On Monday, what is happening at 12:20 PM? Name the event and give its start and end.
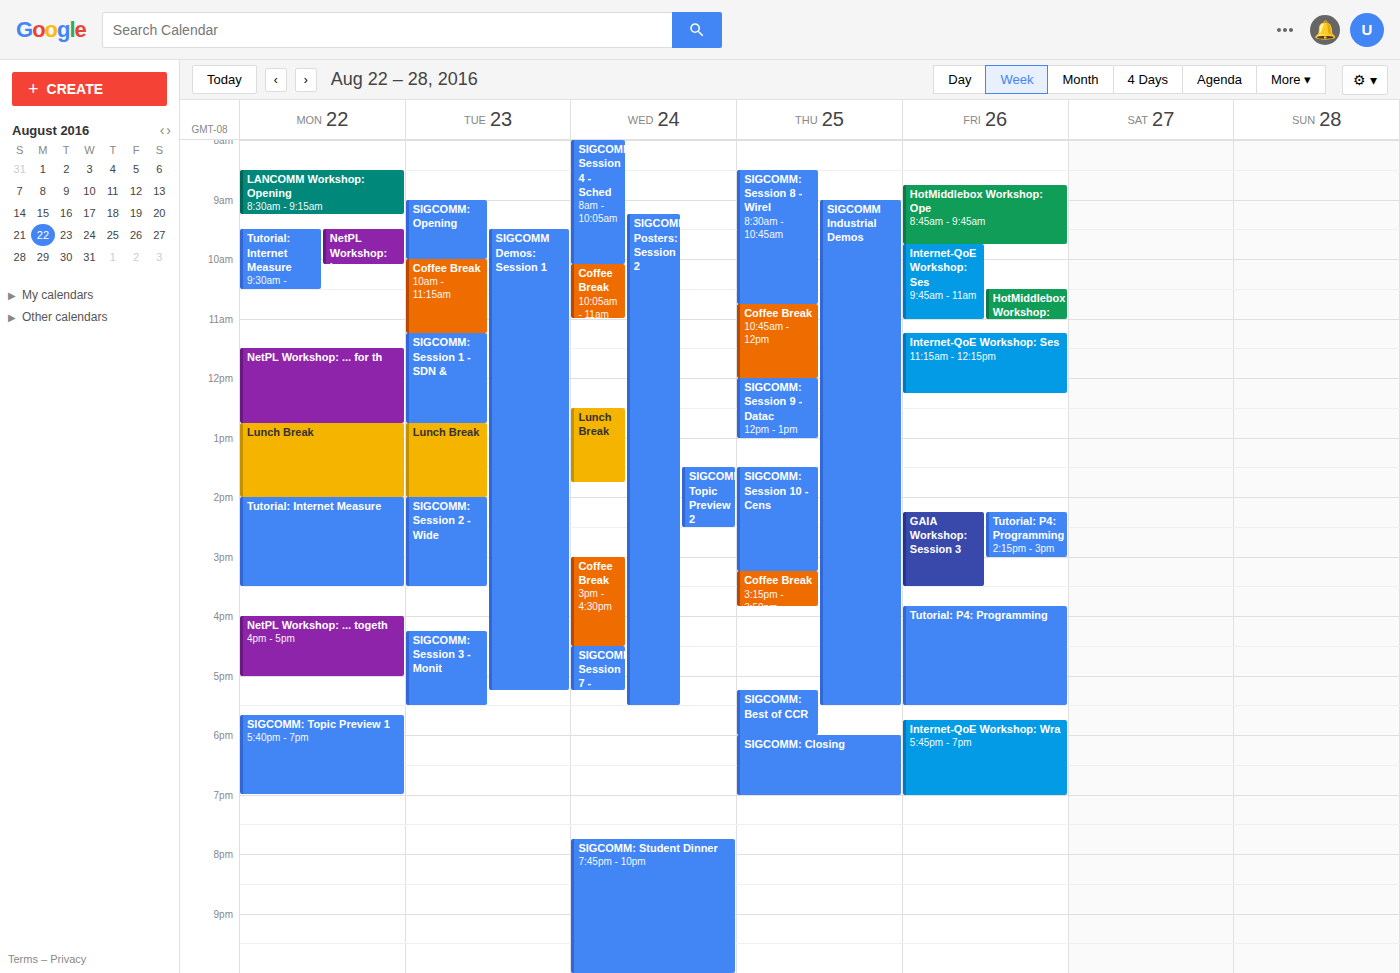
"NetPL Workshop: ... for th", 11:30 AM to 12:45 PM